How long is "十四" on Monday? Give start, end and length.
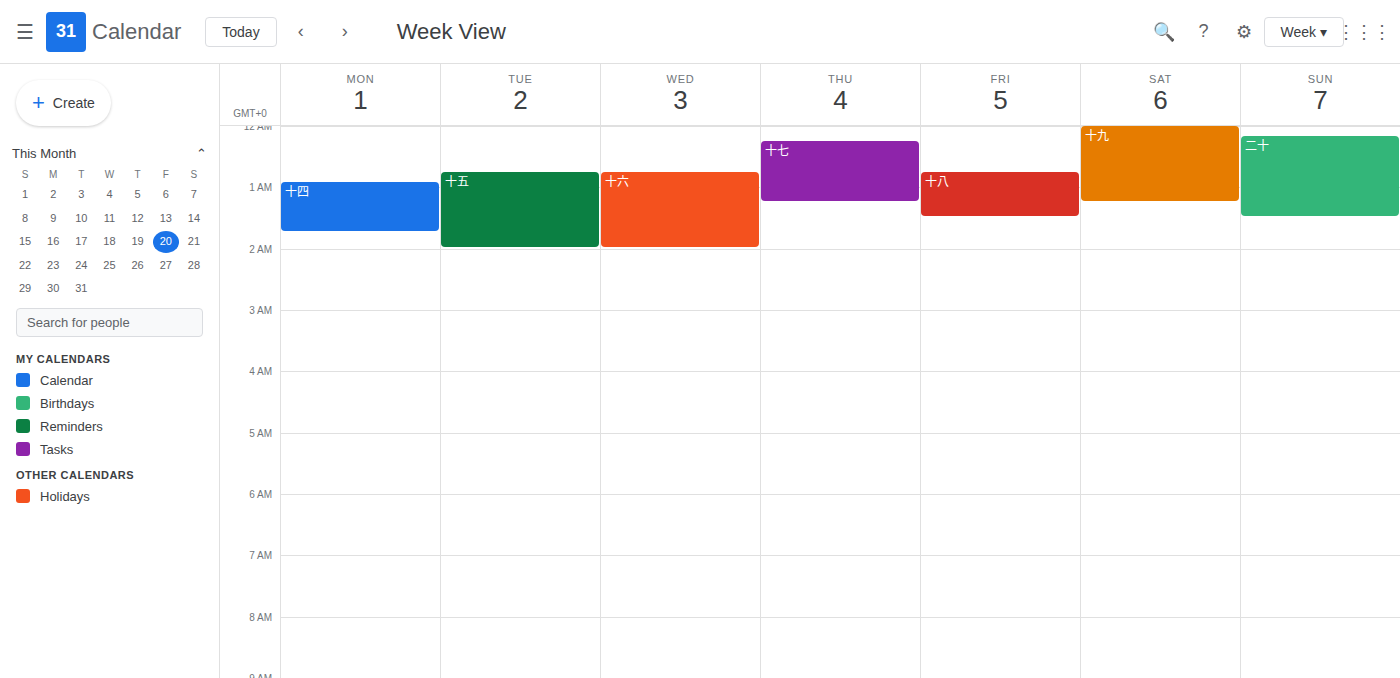
12:55 AM to 1:45 AM, 50 minutes